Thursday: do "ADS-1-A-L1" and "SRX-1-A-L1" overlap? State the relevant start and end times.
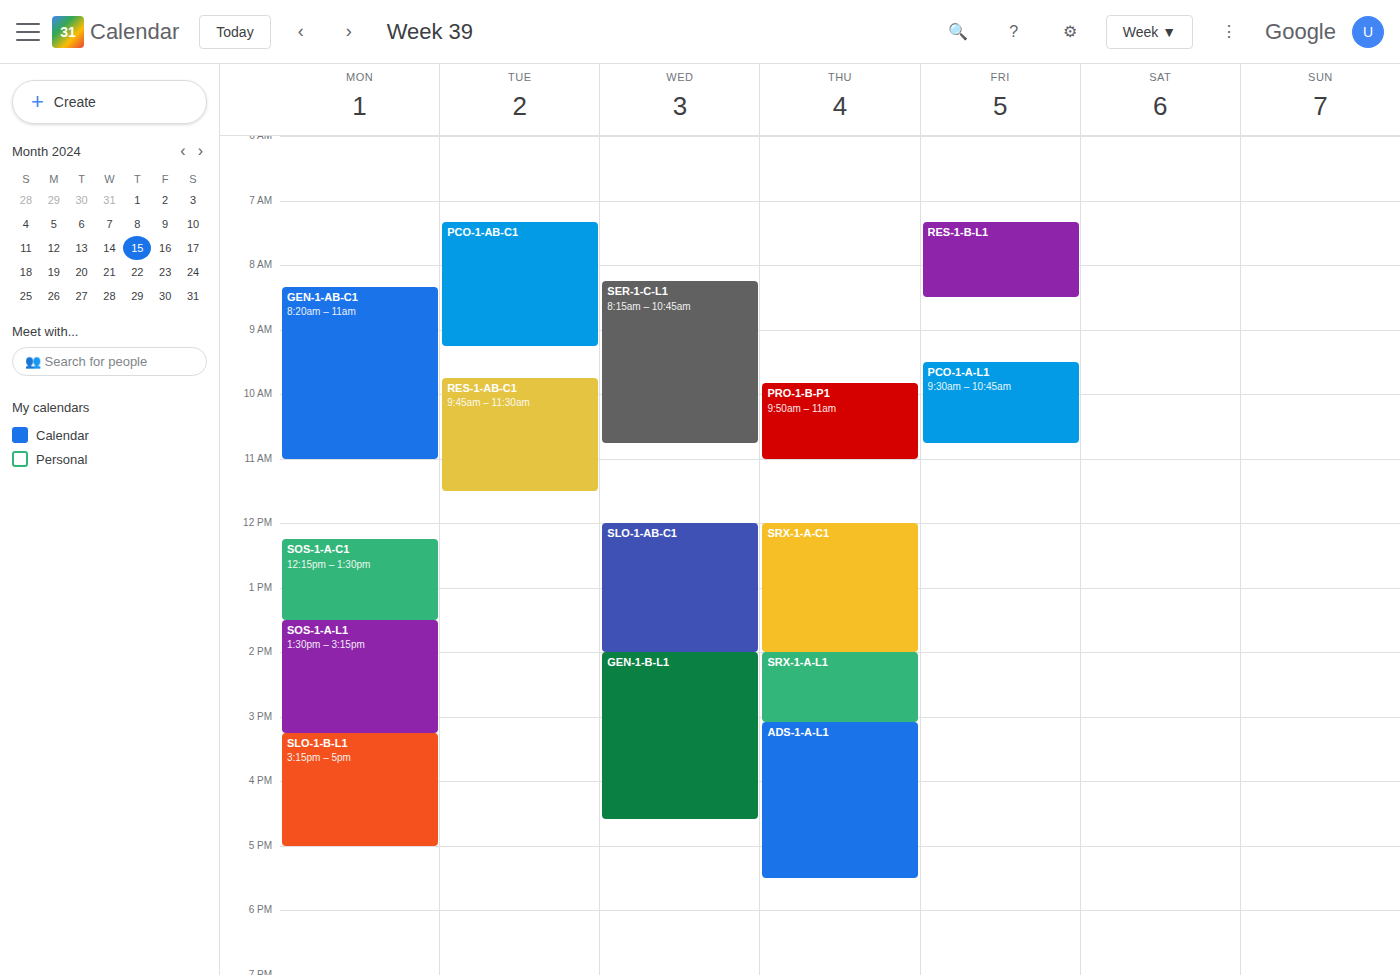
"SRX-1-A-L1" ends at 3:05 PM, exactly when "ADS-1-A-L1" starts -- they touch but do not overlap.